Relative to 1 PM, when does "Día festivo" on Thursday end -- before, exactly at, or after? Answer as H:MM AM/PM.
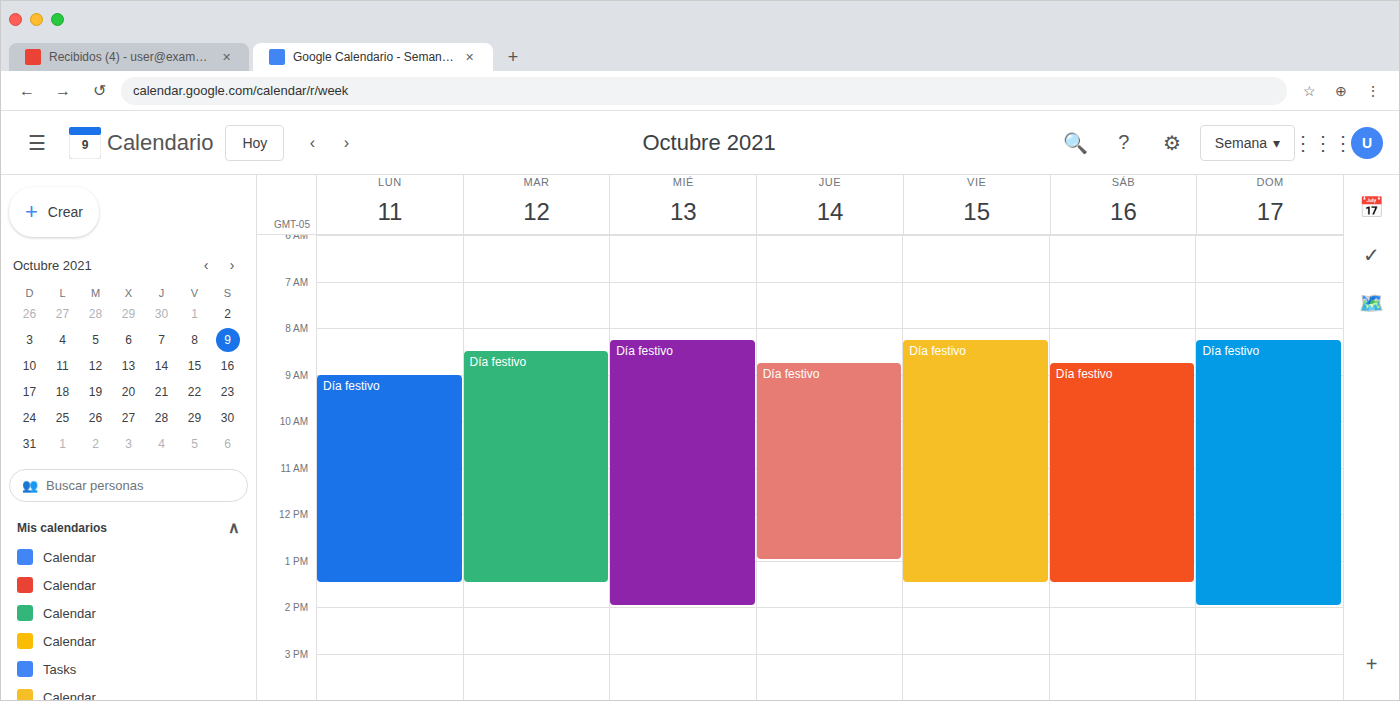
1:00 PM -- exactly at 1 PM, on the 1 PM line.